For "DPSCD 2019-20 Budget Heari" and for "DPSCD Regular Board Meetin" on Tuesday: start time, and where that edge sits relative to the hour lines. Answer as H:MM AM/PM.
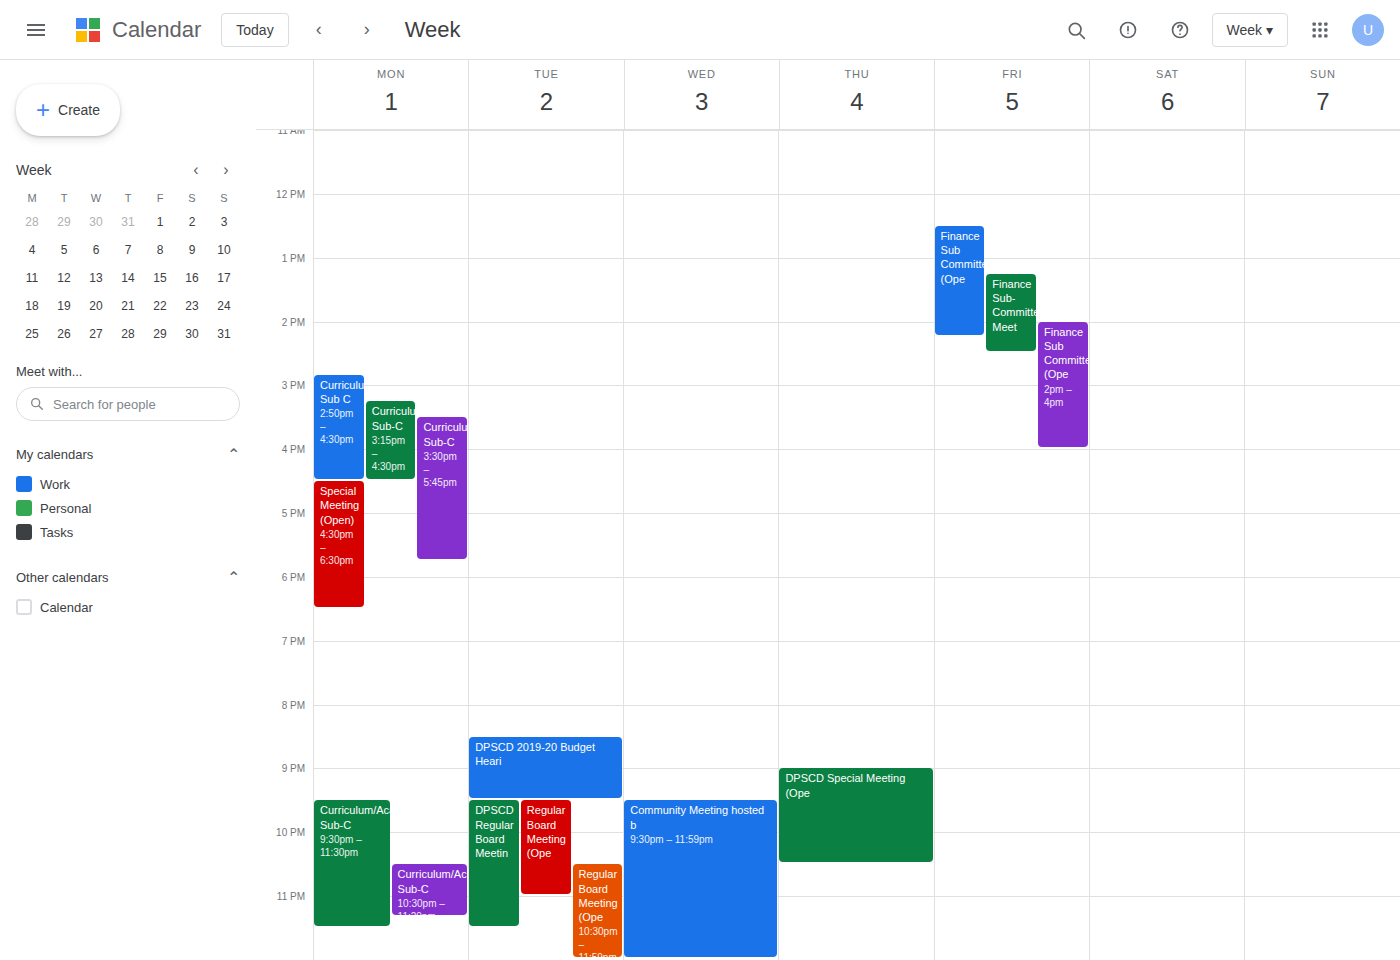
"DPSCD 2019-20 Budget Heari": 8:30 PM, halfway between the 8 PM and 9 PM lines. "DPSCD Regular Board Meetin": 9:30 PM, halfway between the 9 PM and 10 PM lines.